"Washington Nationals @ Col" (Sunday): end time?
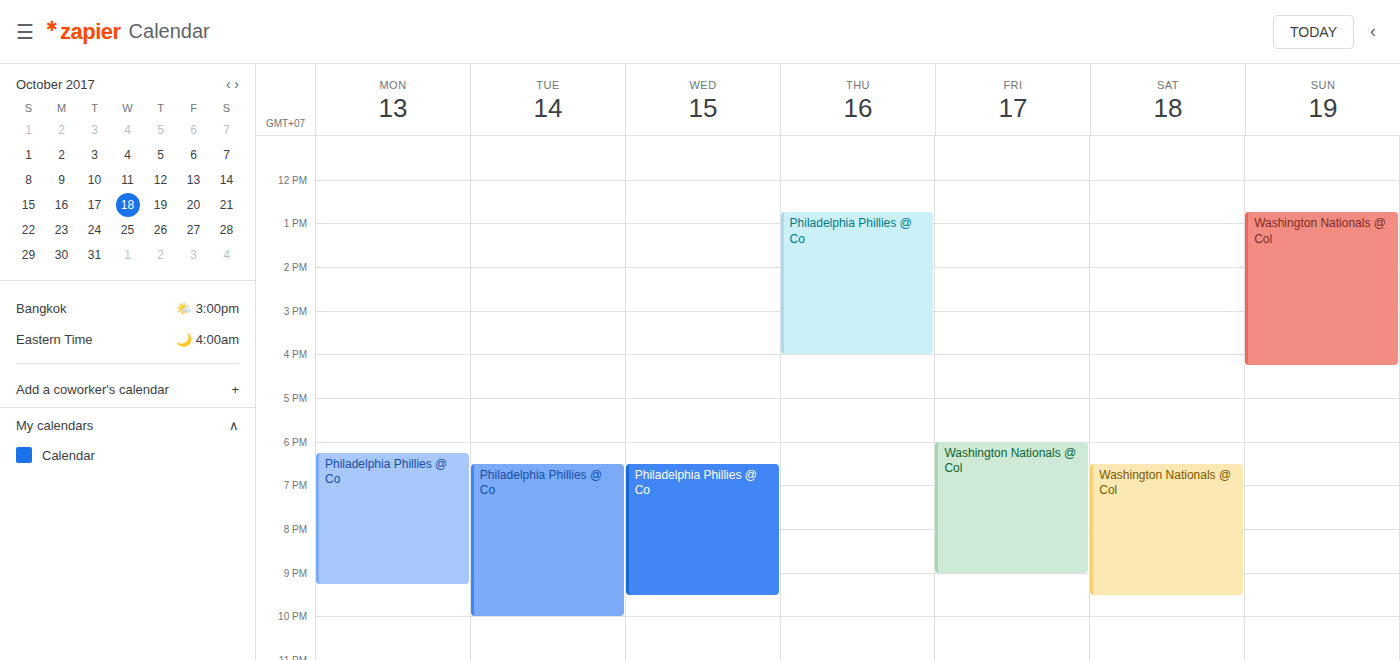
4:15 PM